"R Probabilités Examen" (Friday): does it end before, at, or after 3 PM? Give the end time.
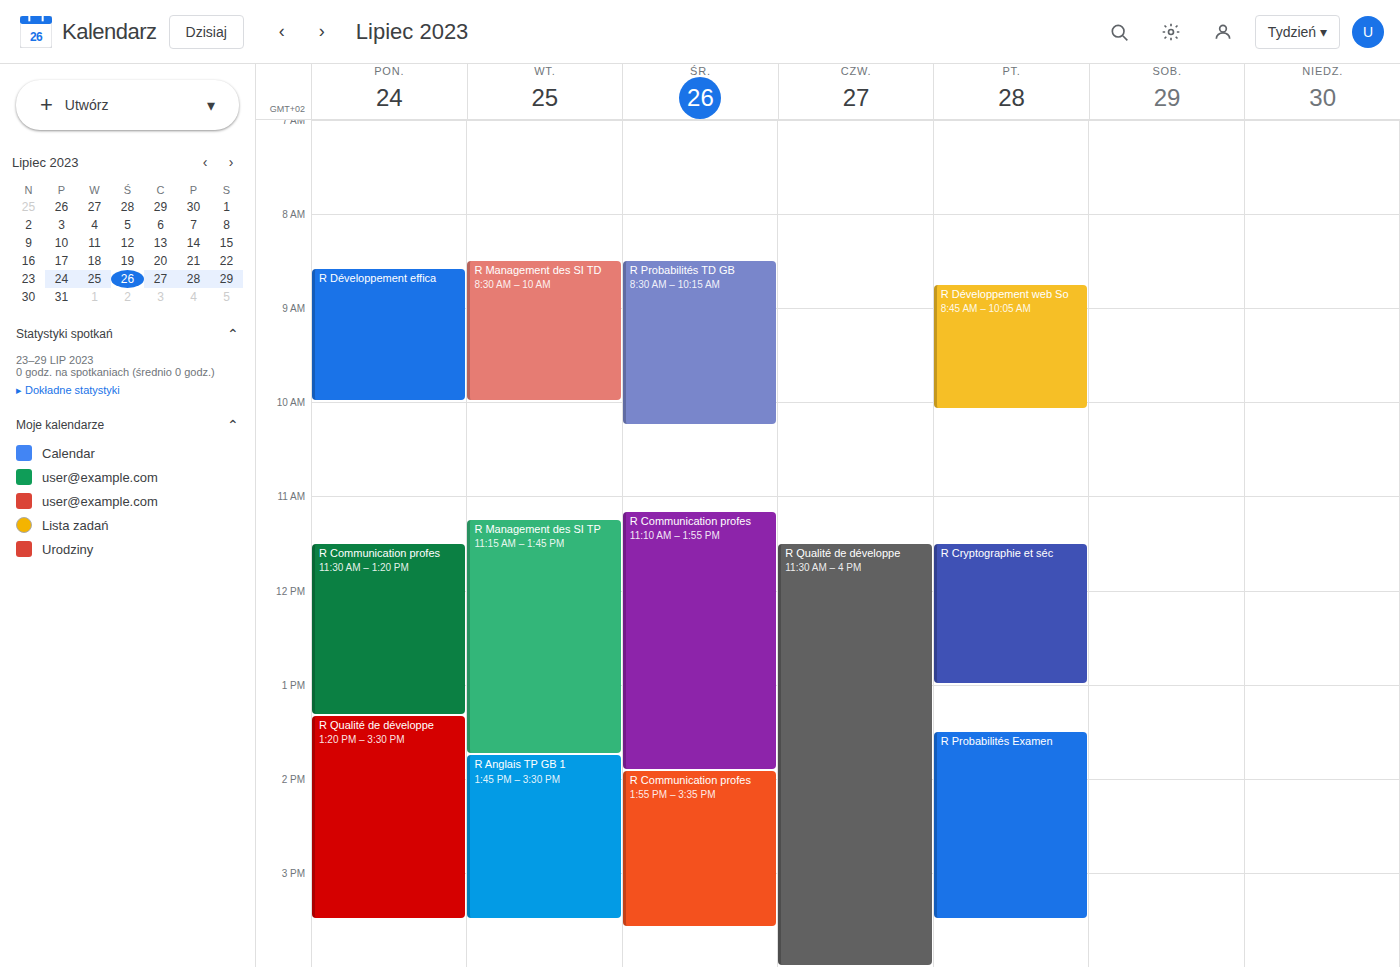
3:30 PM -- after 3 PM, 30 minutes below the 3 PM line.